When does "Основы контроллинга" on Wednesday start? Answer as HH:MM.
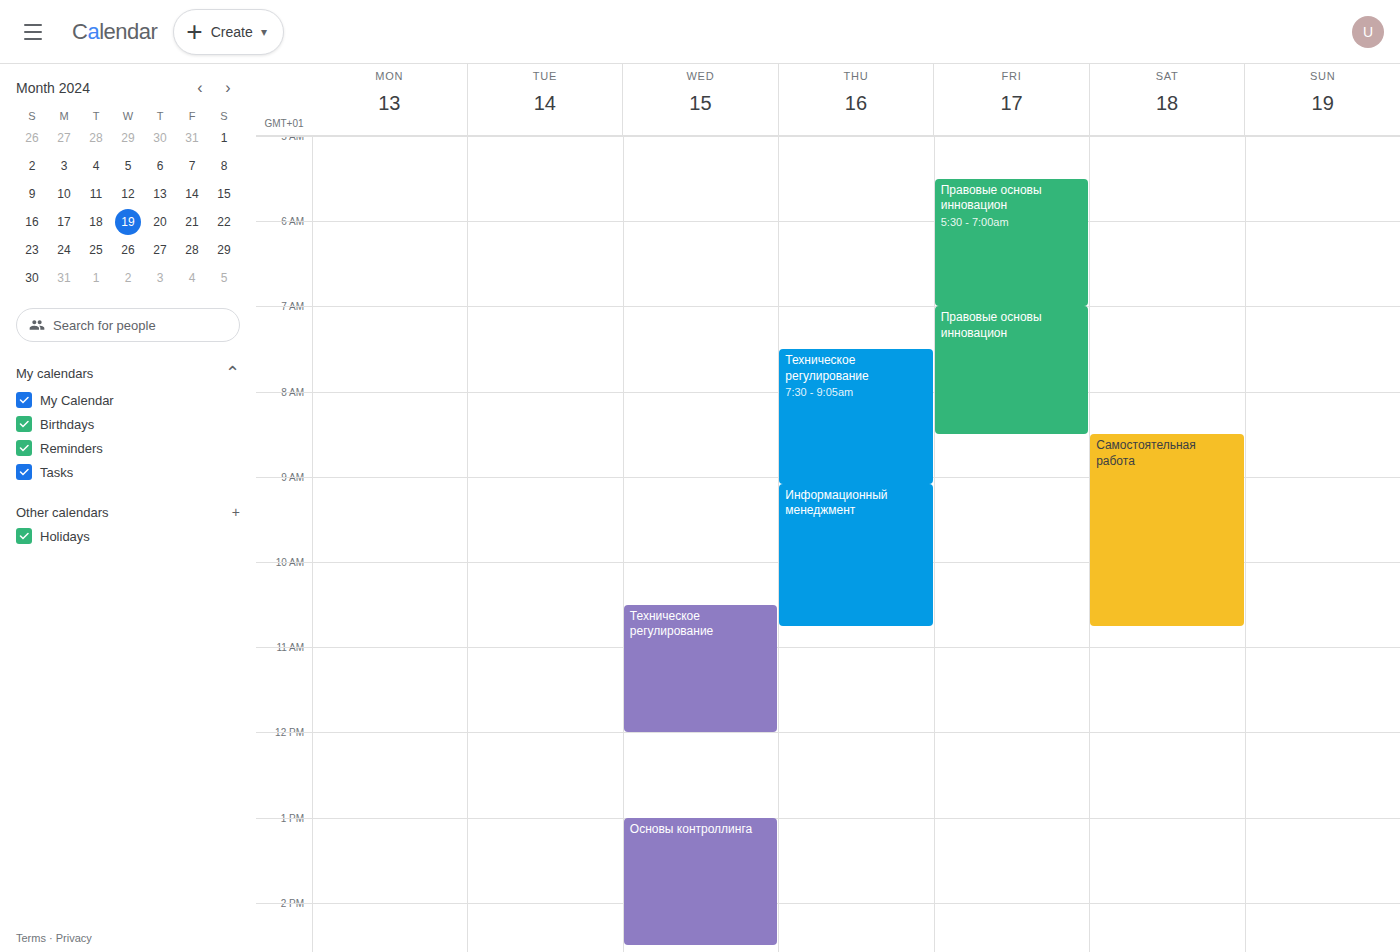
13:00